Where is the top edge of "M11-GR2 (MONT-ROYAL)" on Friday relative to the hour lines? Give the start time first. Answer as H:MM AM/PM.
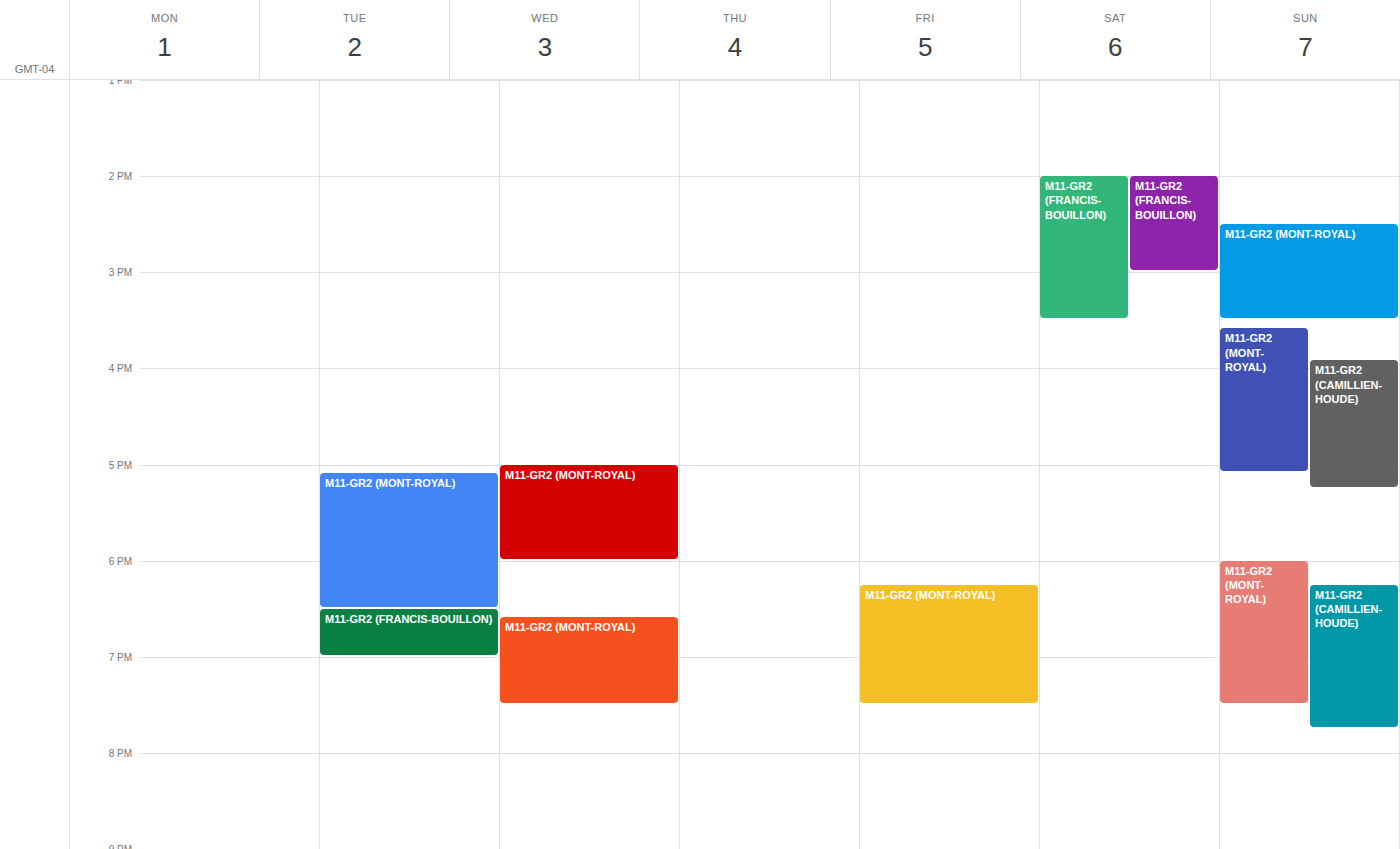
6:15 PM -- neither: a quarter of the way from the 6 PM line to the 7 PM line.